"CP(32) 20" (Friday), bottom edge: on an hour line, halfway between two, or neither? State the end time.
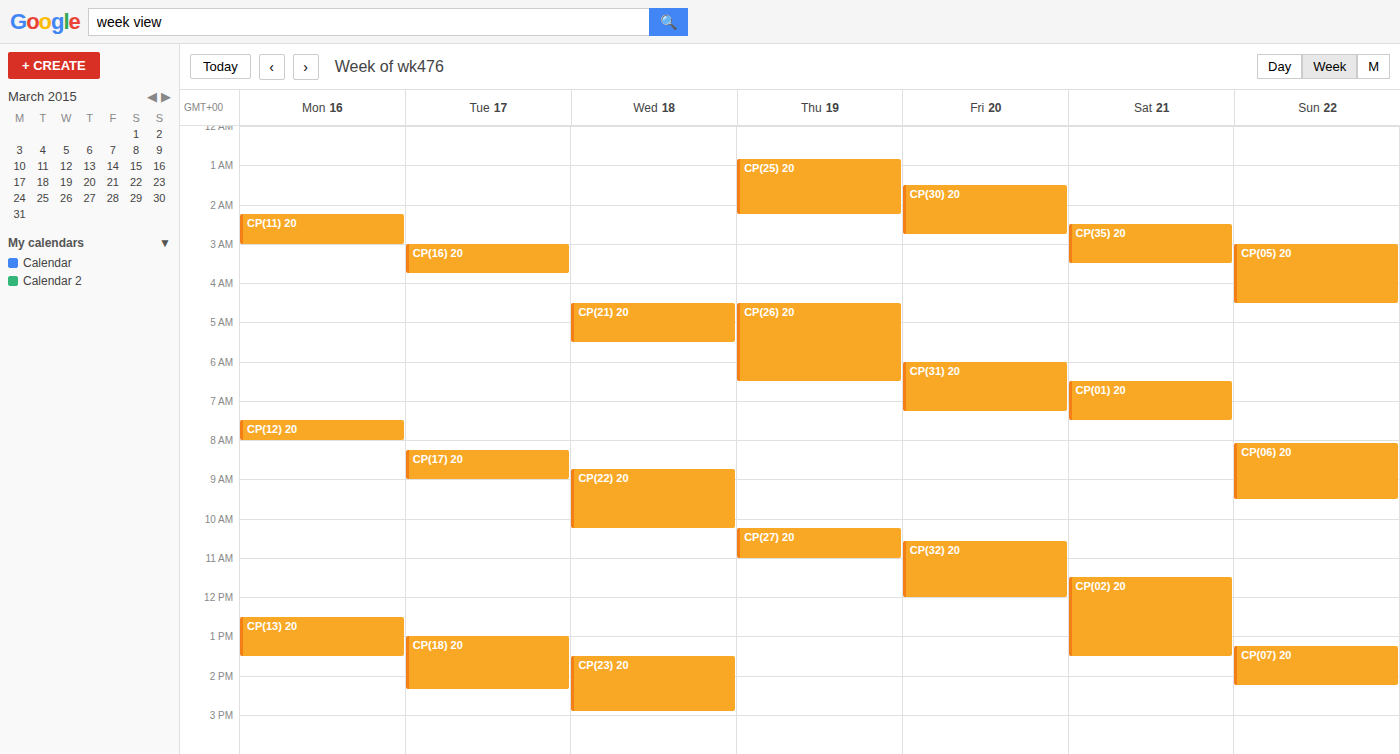
12:00 PM -- exactly on the 12 PM line.